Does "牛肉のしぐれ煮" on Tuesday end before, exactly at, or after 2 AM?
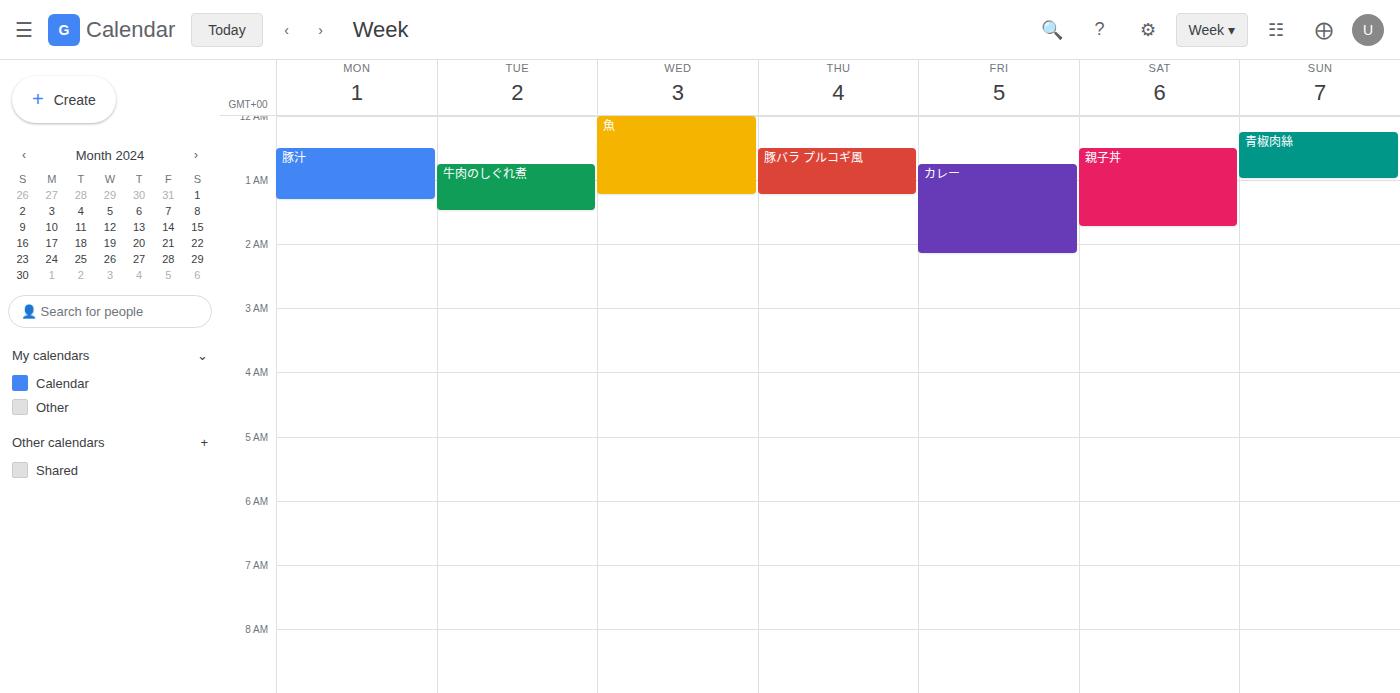
1:30 AM -- before 2 AM, 30 minutes above the 2 AM line.